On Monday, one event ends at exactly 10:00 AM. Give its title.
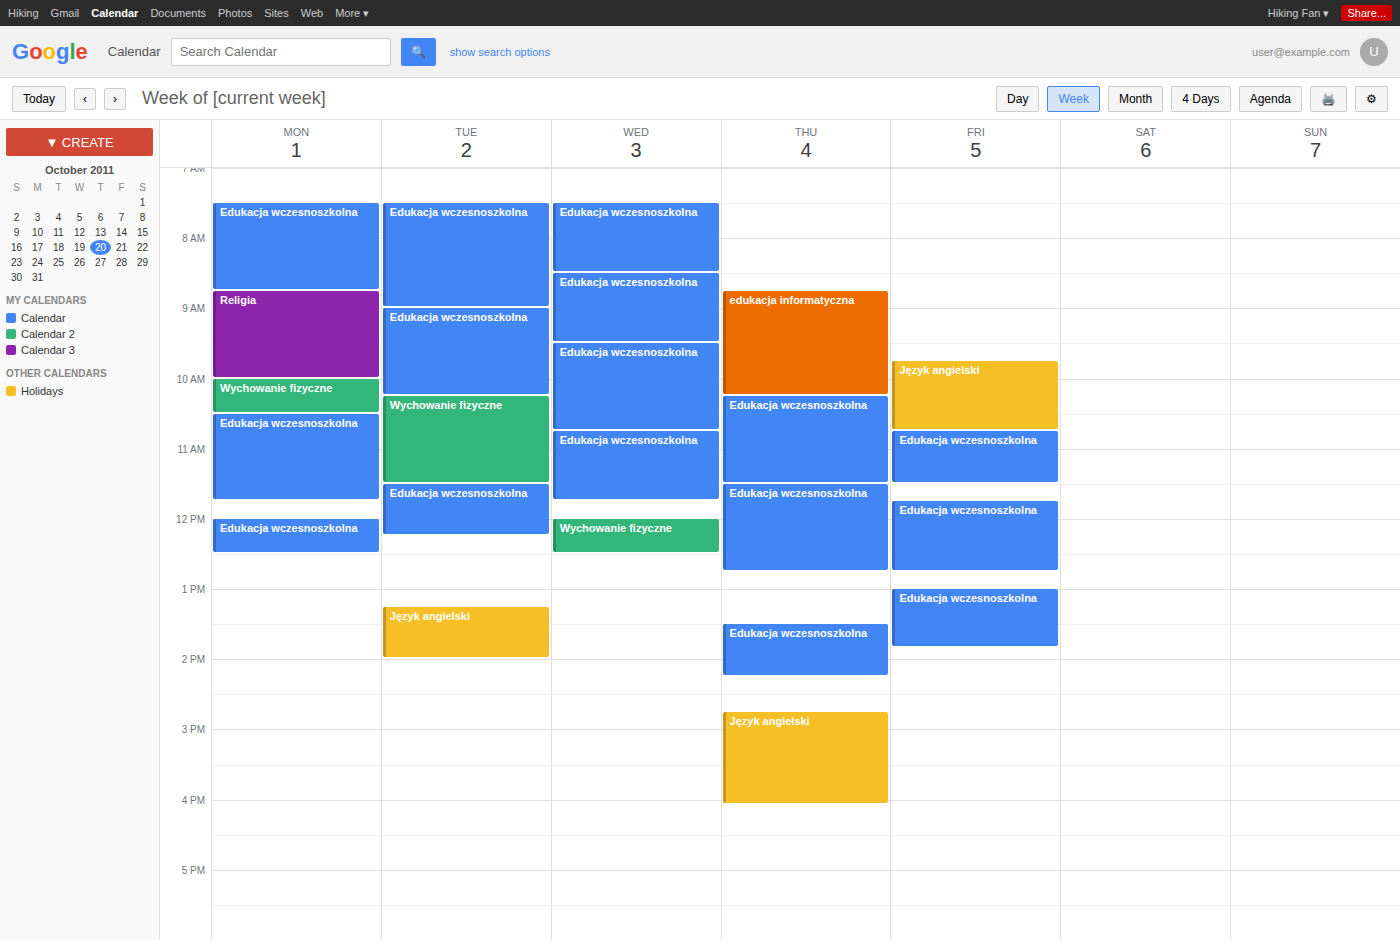
"Religia"